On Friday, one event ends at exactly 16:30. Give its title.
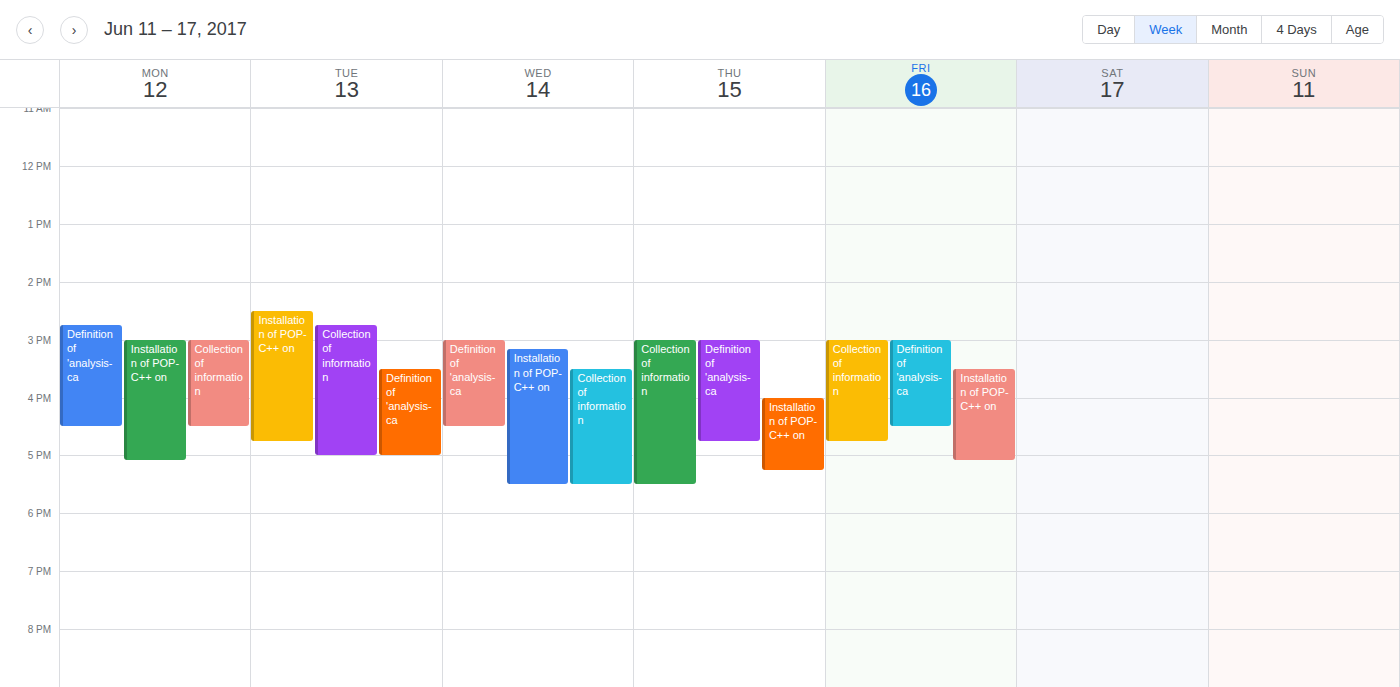
"Definition of 'analysis-ca"